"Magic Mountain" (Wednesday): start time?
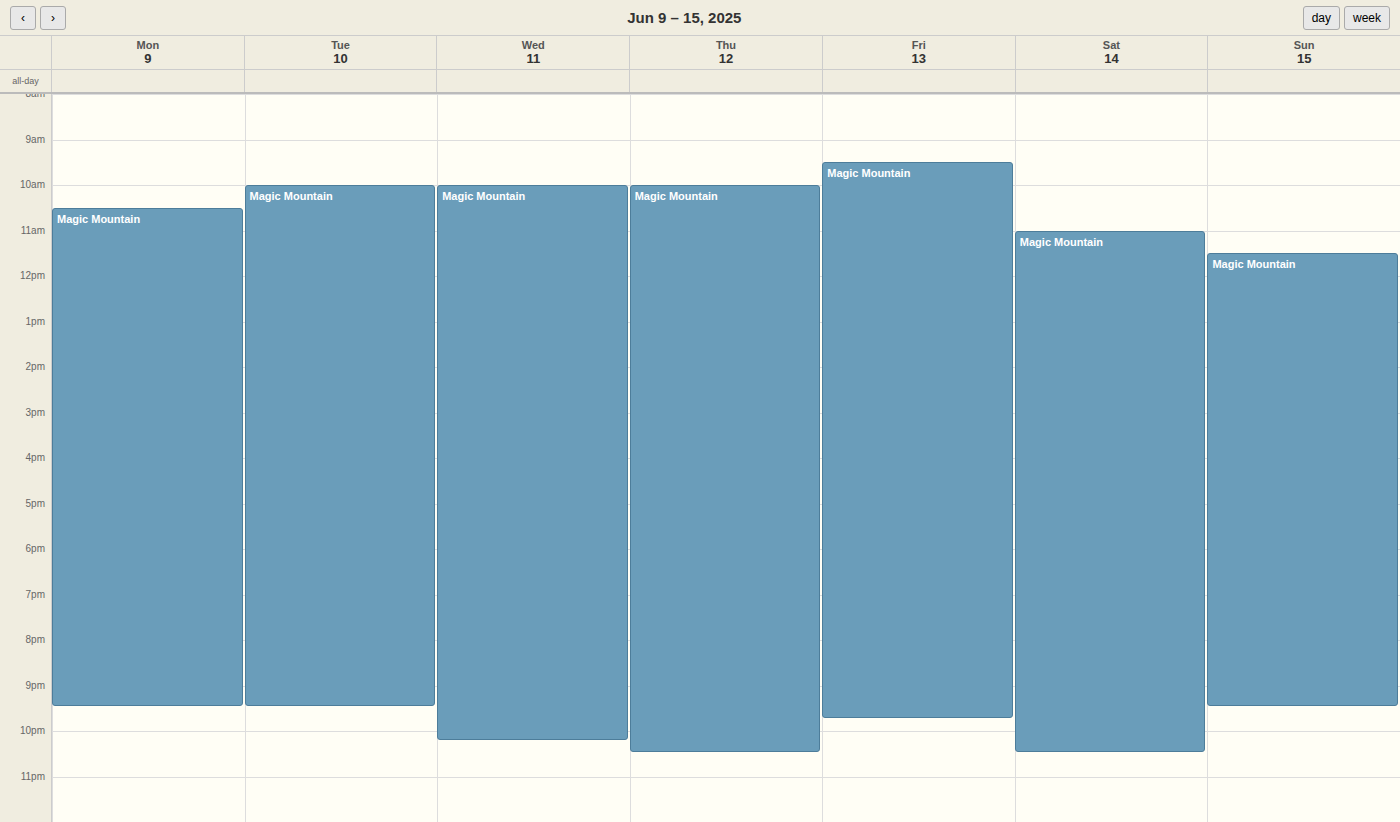
10:00 AM